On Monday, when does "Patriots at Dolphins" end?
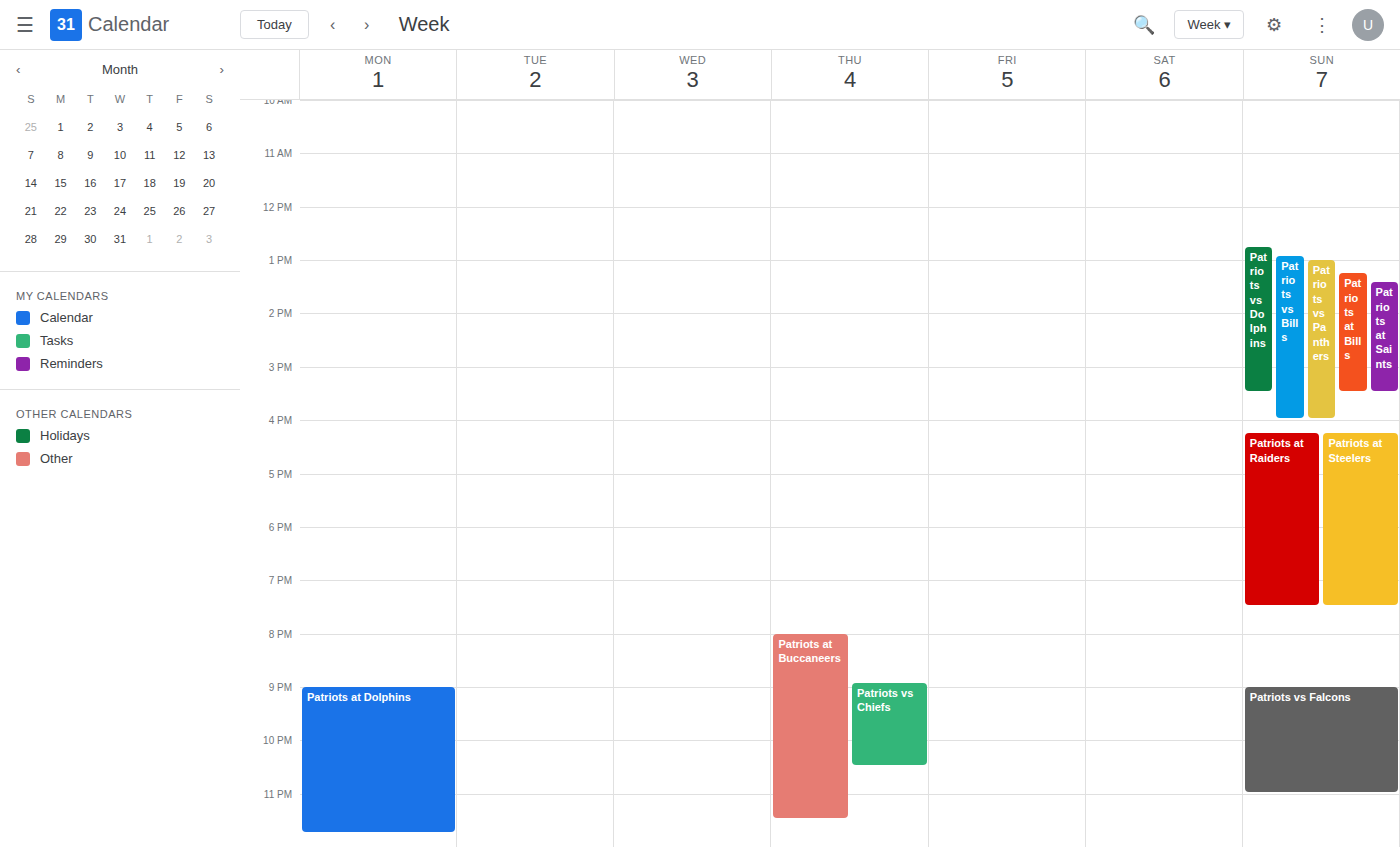
11:45 PM